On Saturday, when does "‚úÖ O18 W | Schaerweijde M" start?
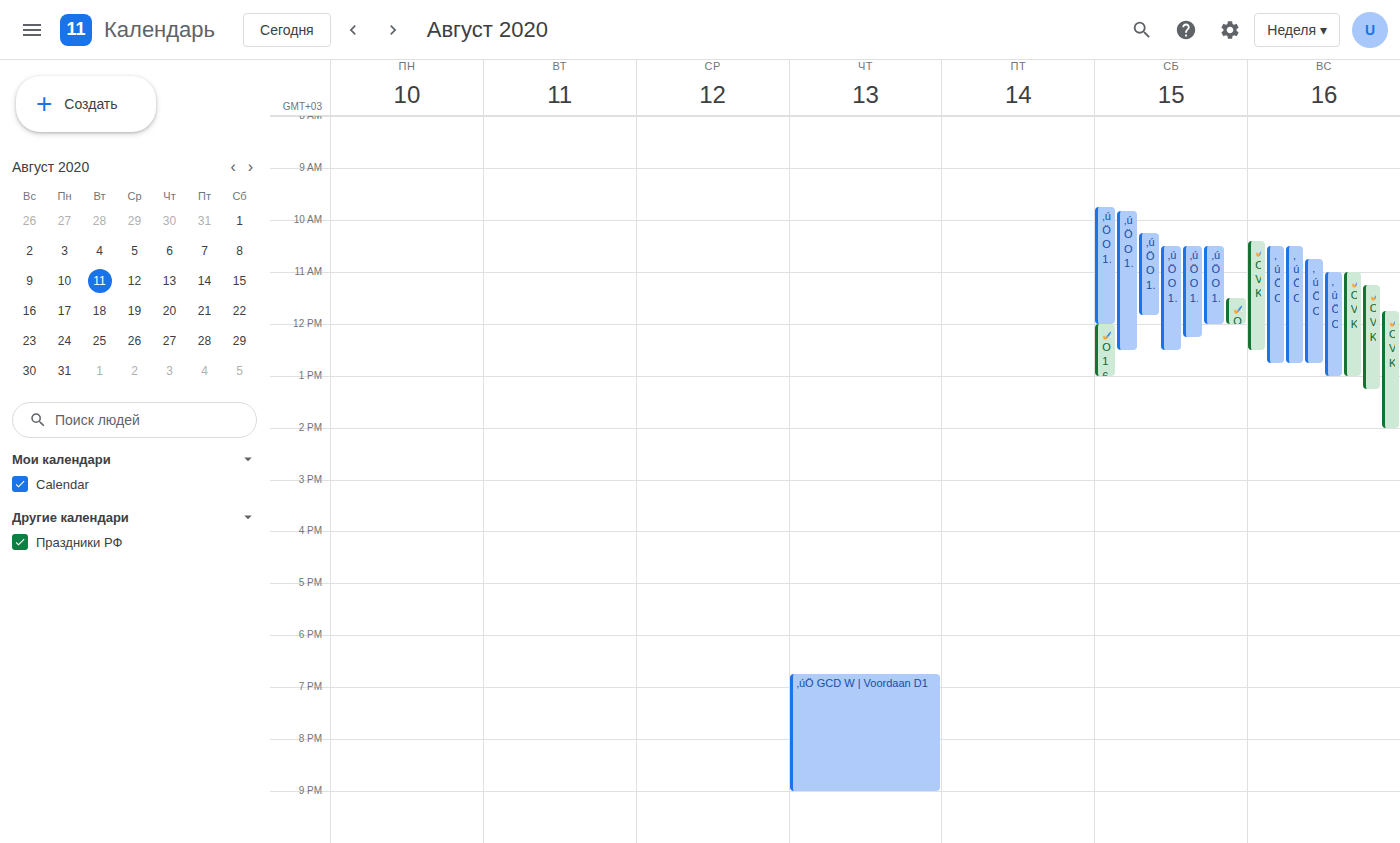
10:30 AM